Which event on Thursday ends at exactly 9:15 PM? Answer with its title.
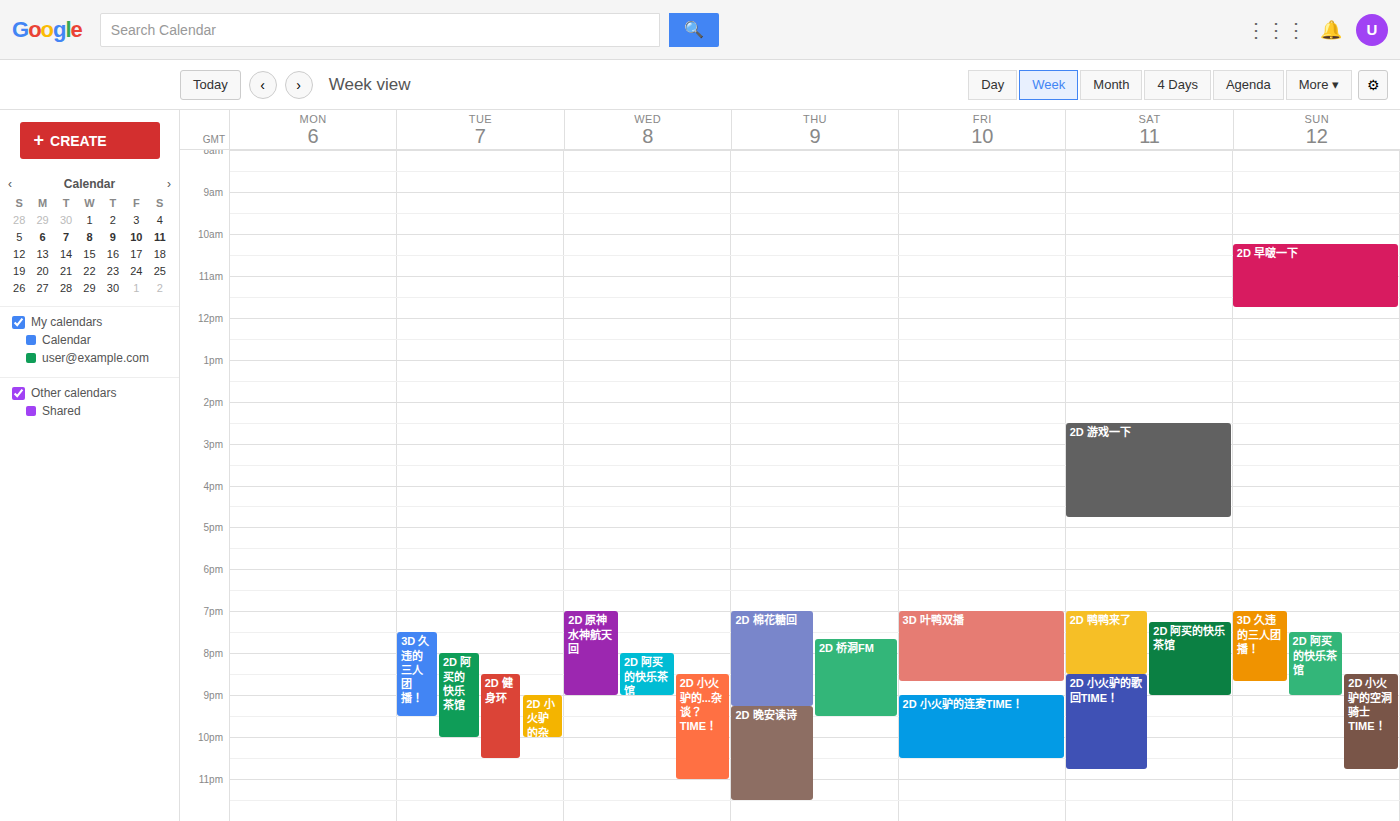
"2D 棉花糖回"